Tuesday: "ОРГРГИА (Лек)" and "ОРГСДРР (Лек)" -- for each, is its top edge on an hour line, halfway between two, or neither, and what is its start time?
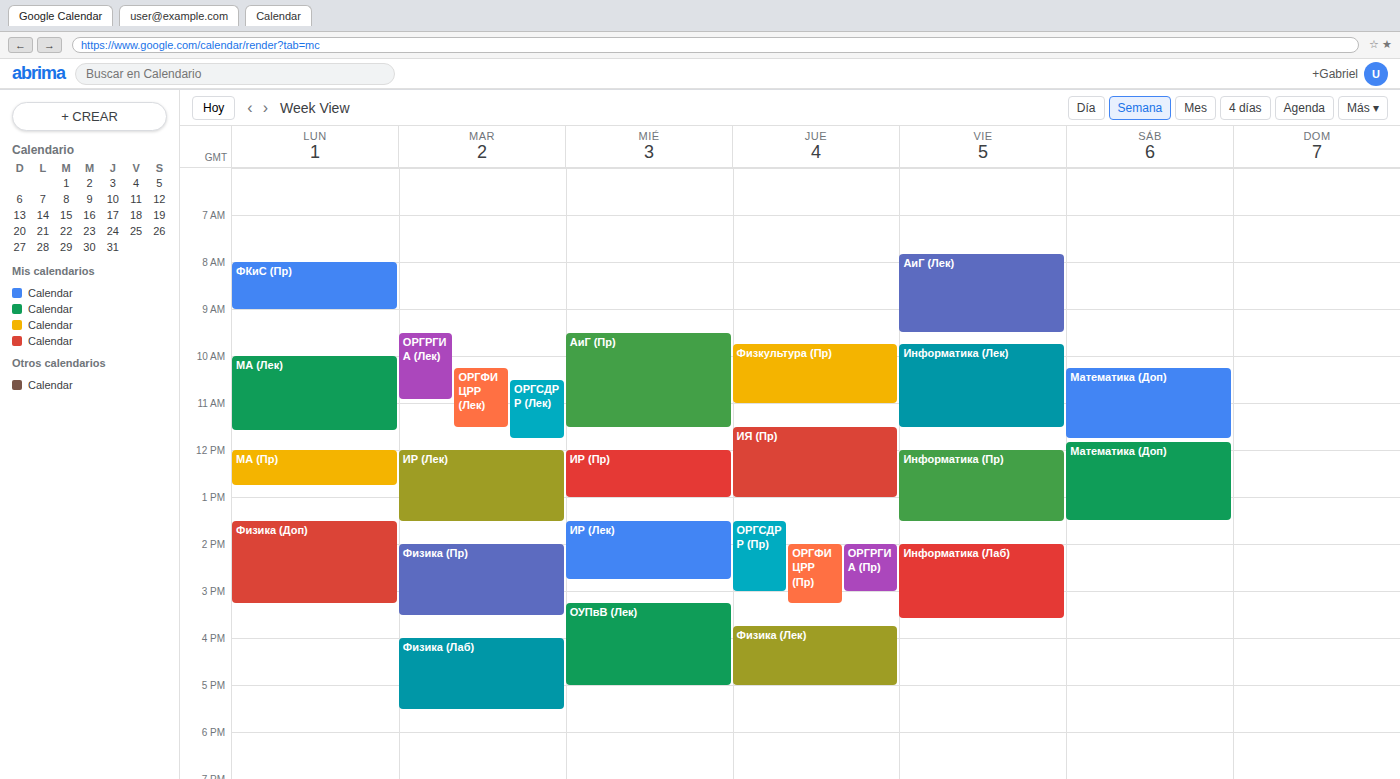
"ОРГРГИА (Лек)": 9:30 AM, halfway between the 9 AM and 10 AM lines. "ОРГСДРР (Лек)": 10:30 AM, halfway between the 10 AM and 11 AM lines.